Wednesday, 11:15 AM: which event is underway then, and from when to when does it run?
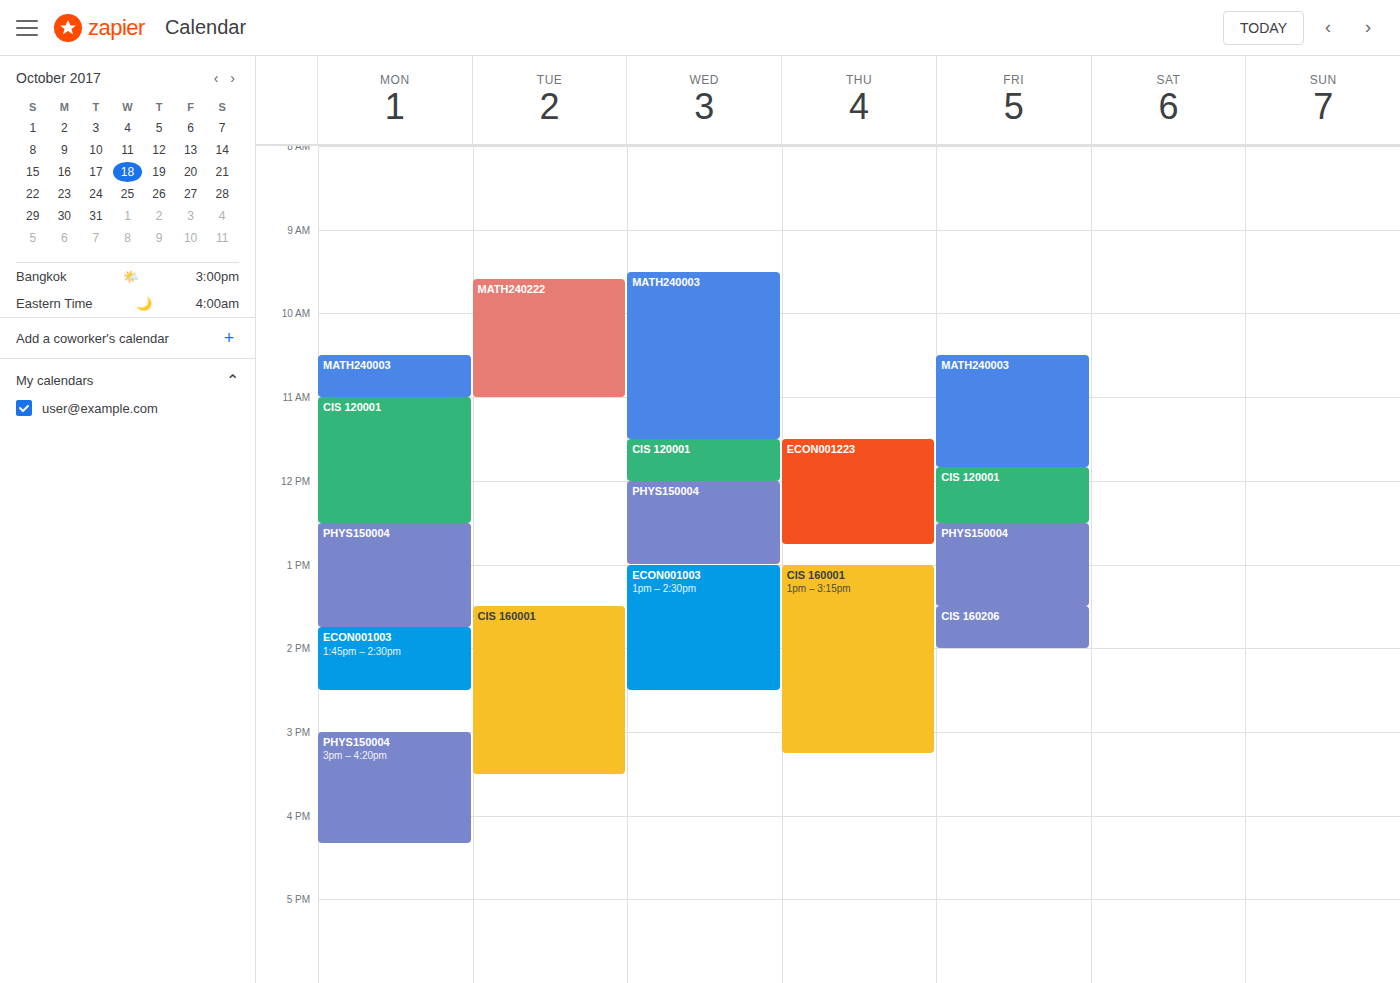
"MATH240003", 9:30 AM to 11:30 AM